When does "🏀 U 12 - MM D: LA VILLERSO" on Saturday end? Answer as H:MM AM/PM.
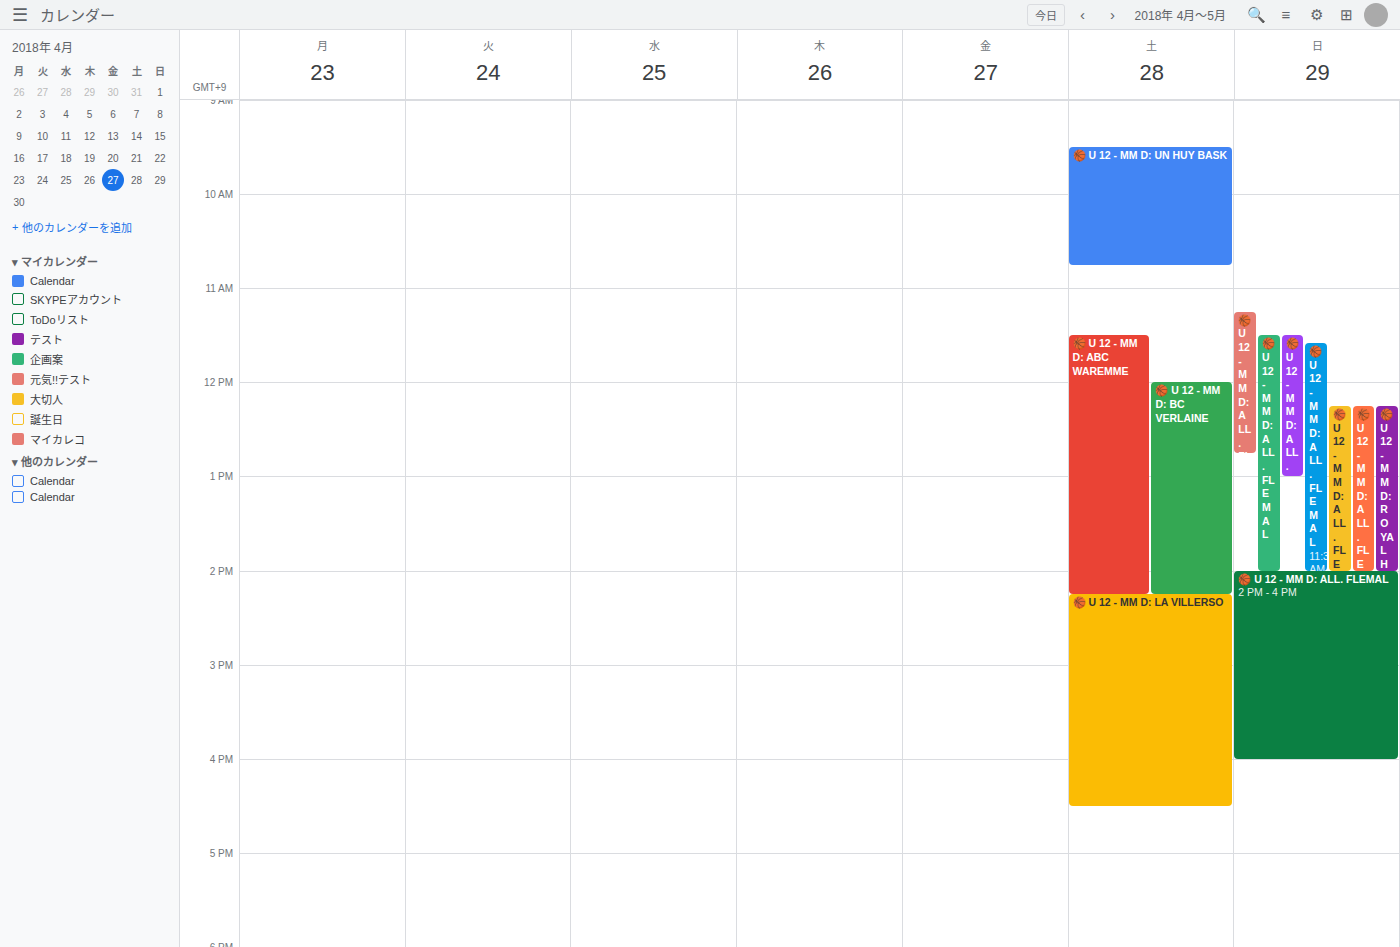
4:30 PM